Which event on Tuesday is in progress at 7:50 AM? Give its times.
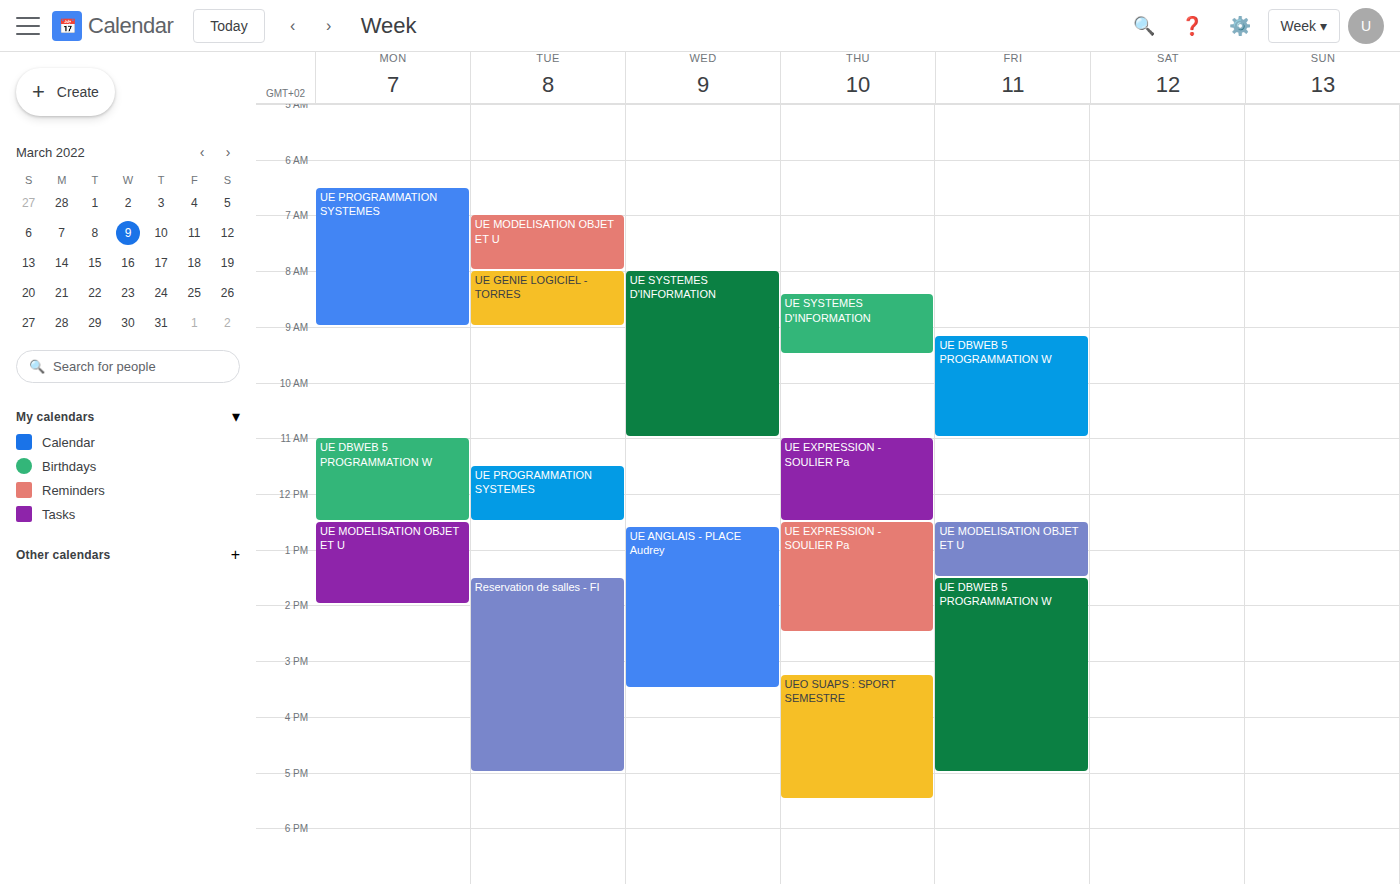
"UE MODELISATION OBJET ET U", 7:00 AM to 8:00 AM